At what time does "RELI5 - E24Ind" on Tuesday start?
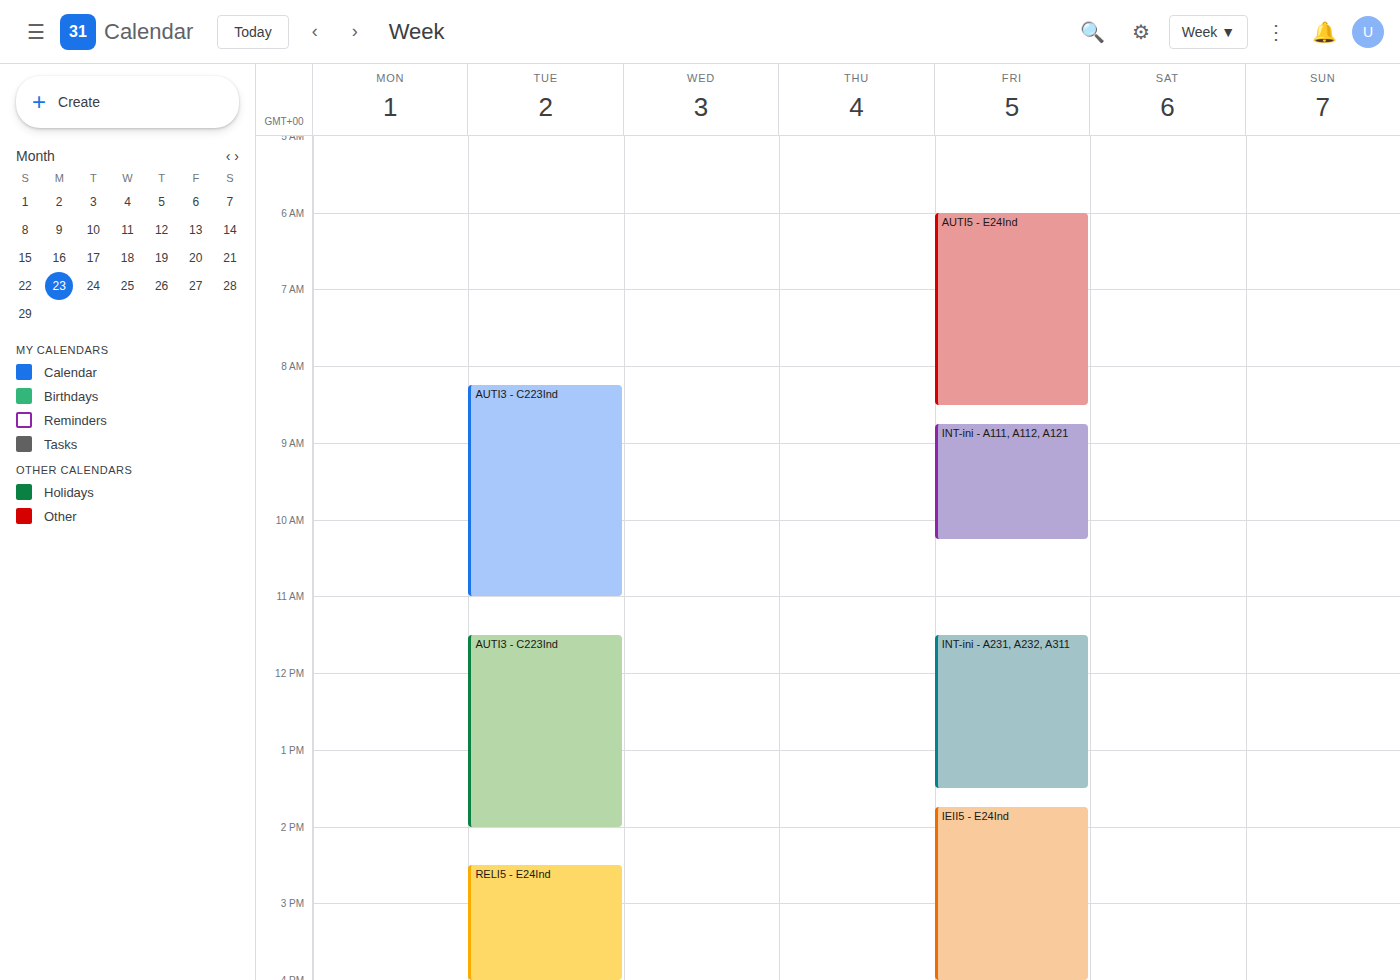
2:30 PM